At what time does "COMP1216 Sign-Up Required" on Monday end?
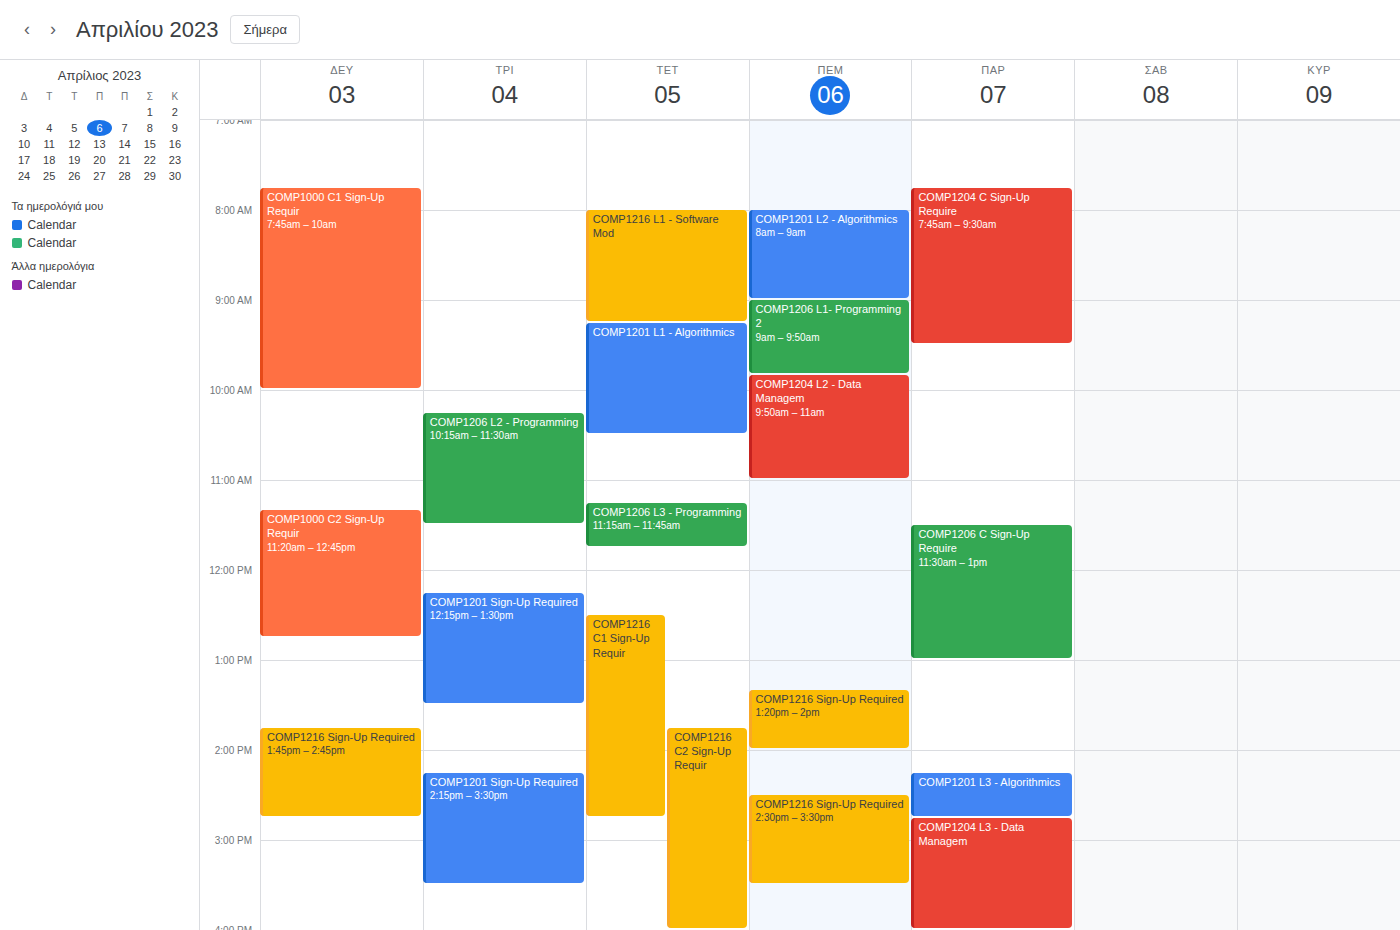
2:45 PM